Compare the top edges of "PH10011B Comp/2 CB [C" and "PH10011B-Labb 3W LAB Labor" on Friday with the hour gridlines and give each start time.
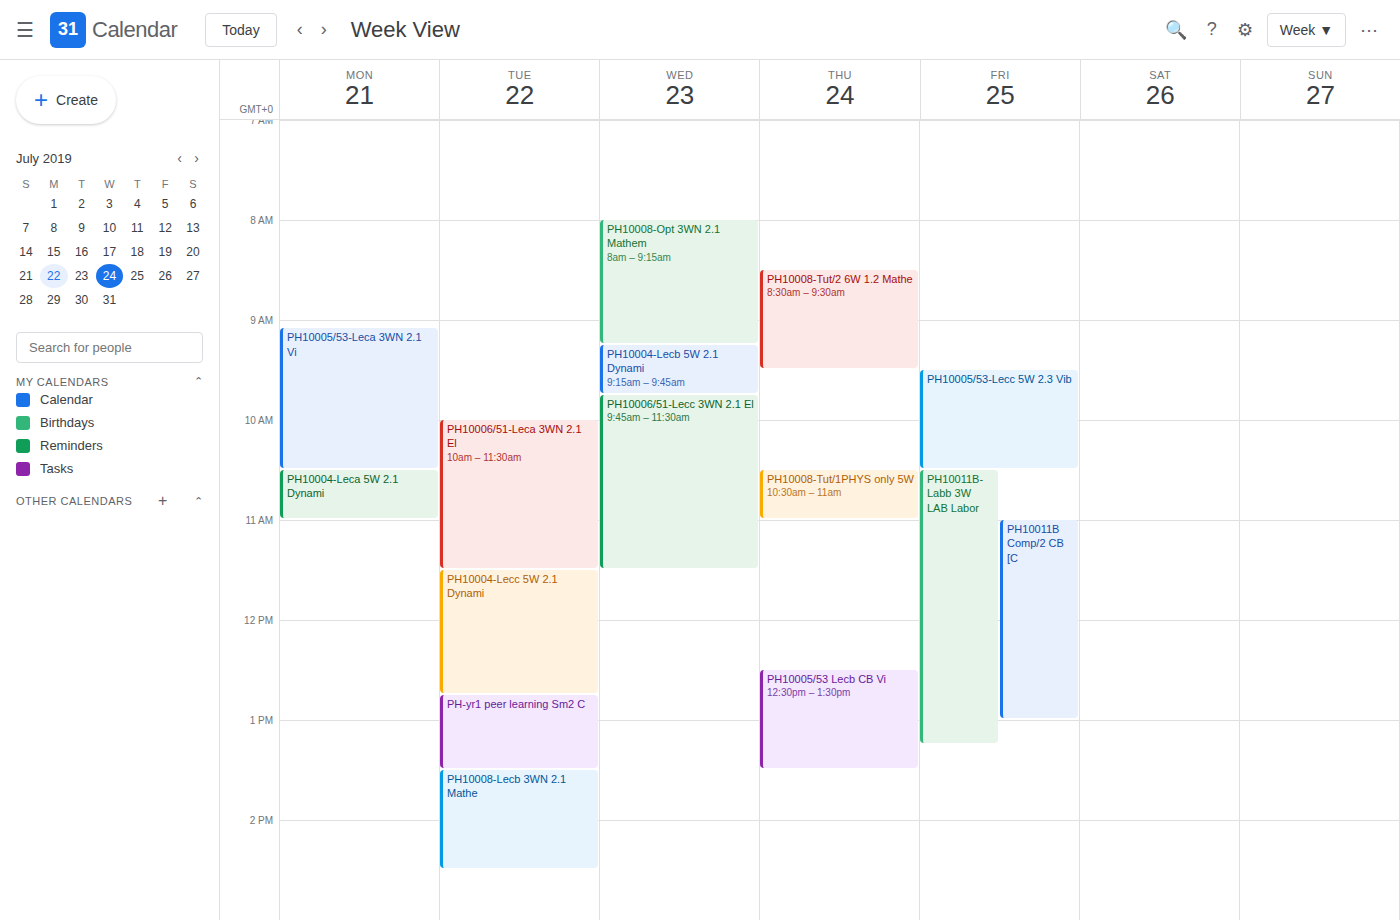
"PH10011B Comp/2 CB [C": 11:00 AM, exactly on the 11 AM line. "PH10011B-Labb 3W LAB Labor": 10:30 AM, halfway between the 10 AM and 11 AM lines.